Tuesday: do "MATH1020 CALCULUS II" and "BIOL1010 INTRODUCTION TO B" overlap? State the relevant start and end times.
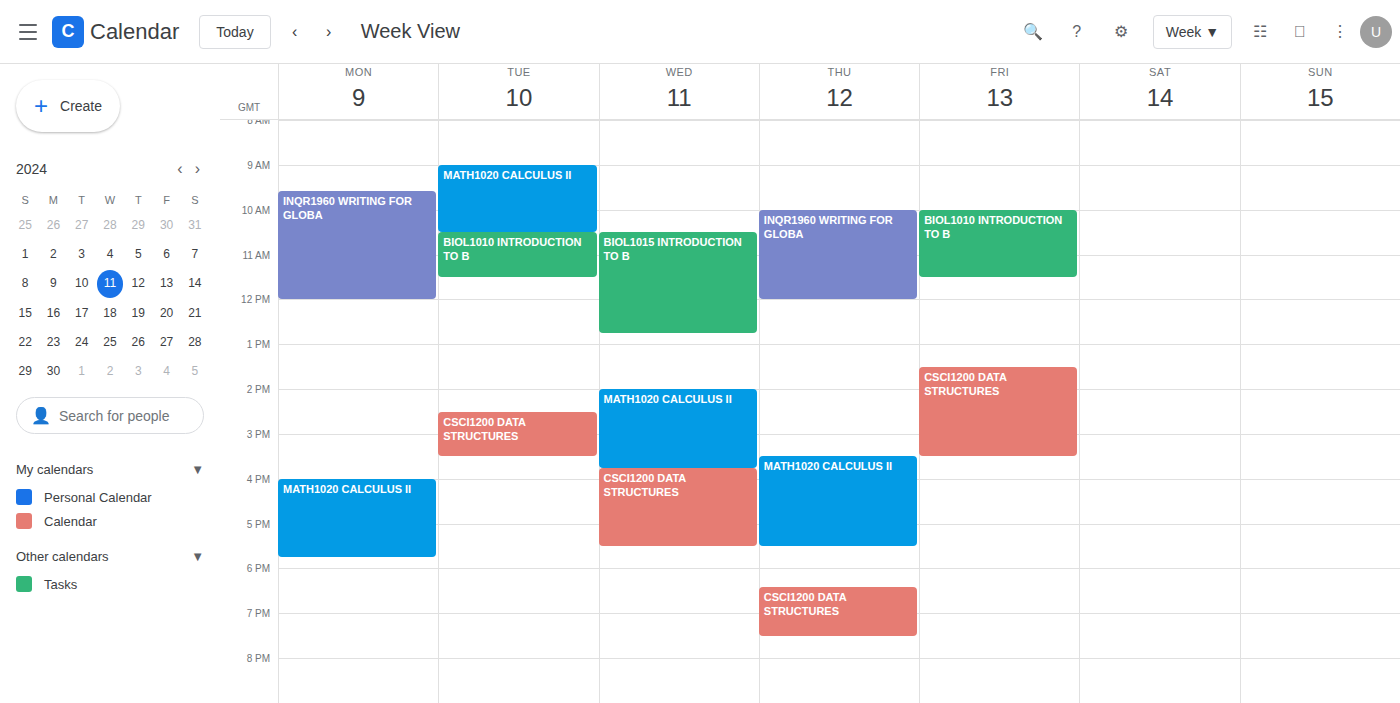
"MATH1020 CALCULUS II" ends at 10:30, exactly when "BIOL1010 INTRODUCTION TO B" starts -- they touch but do not overlap.